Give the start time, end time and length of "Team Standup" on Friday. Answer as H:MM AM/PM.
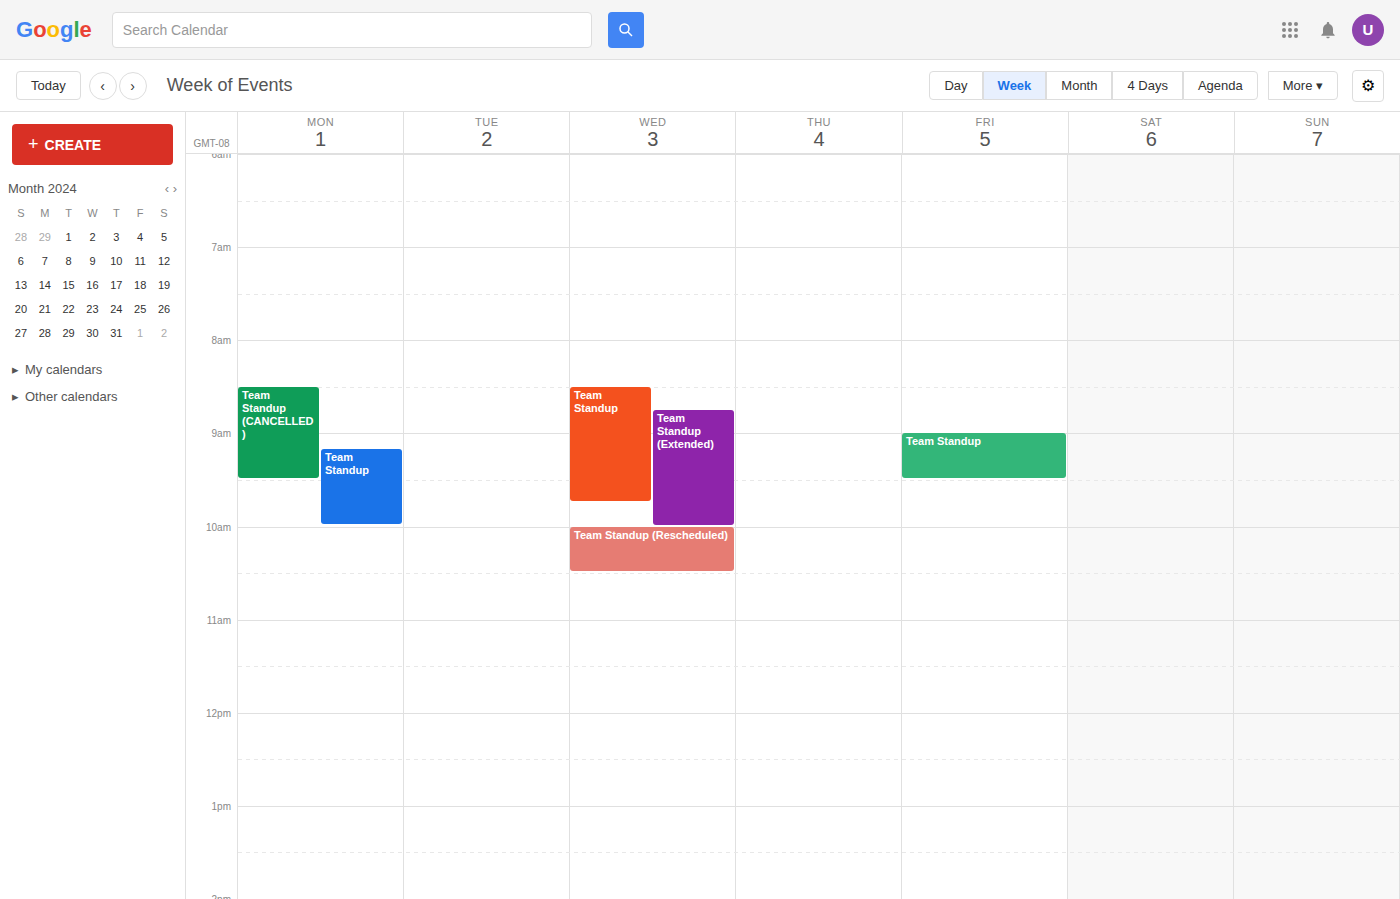
9:00 AM to 9:30 AM, 30 minutes